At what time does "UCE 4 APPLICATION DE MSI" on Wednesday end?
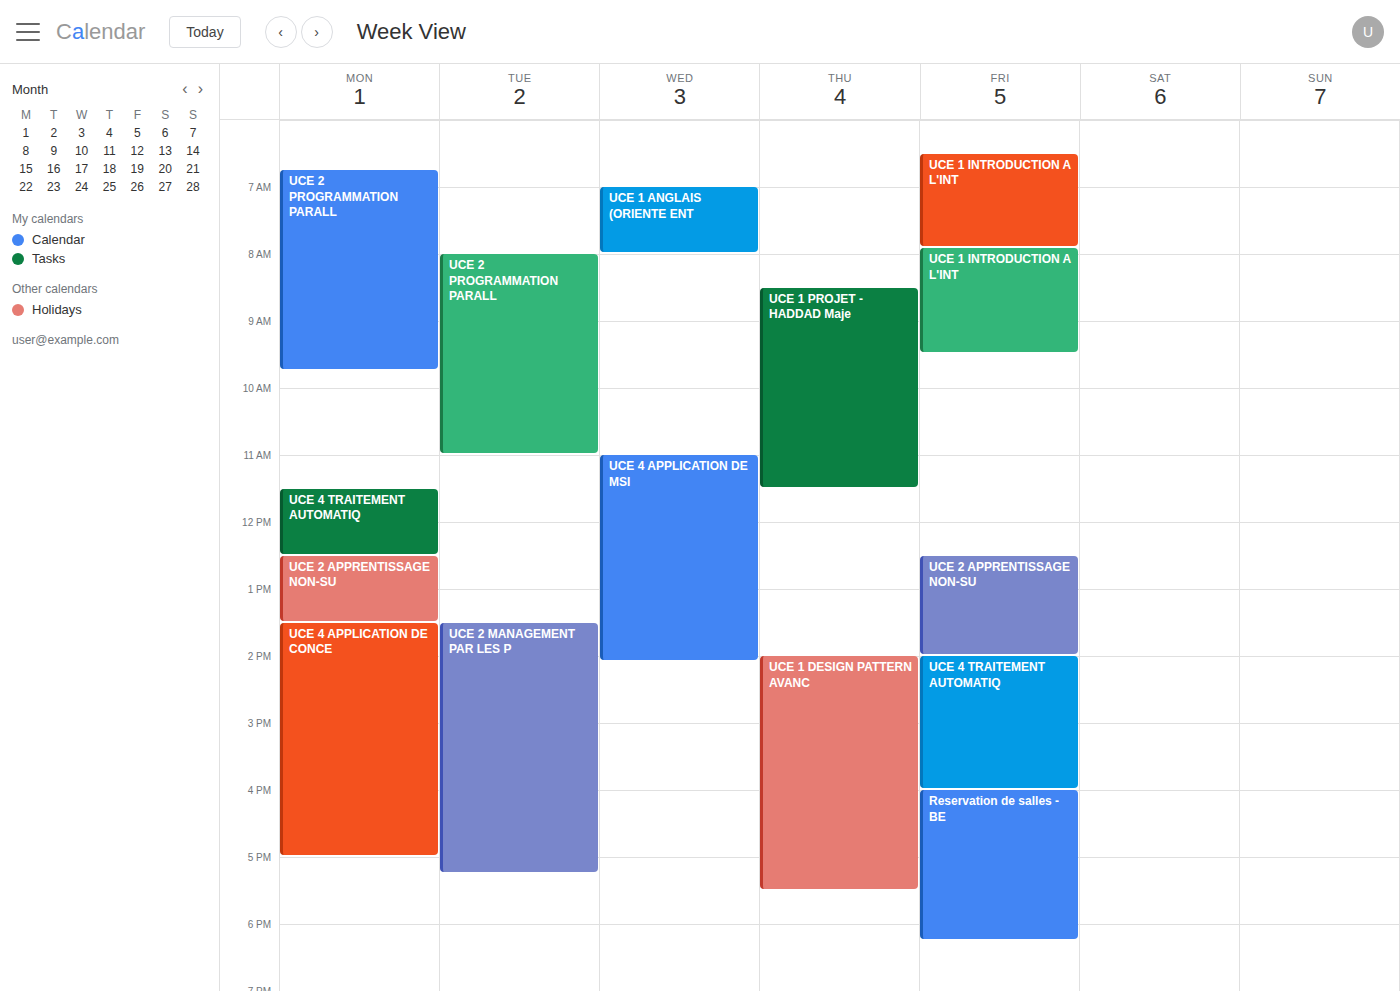
2:05 PM